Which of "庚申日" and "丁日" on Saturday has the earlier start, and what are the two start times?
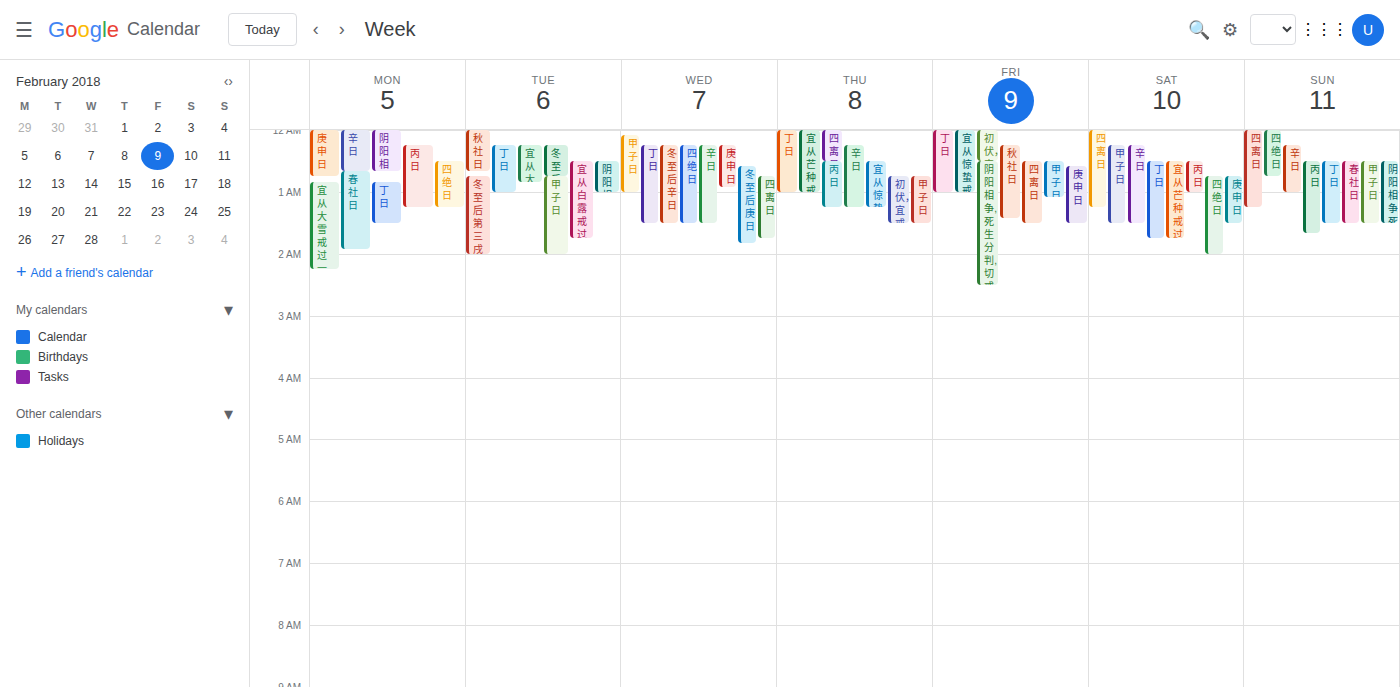
"丁日" 12:30 AM; "庚申日" 12:45 AM.